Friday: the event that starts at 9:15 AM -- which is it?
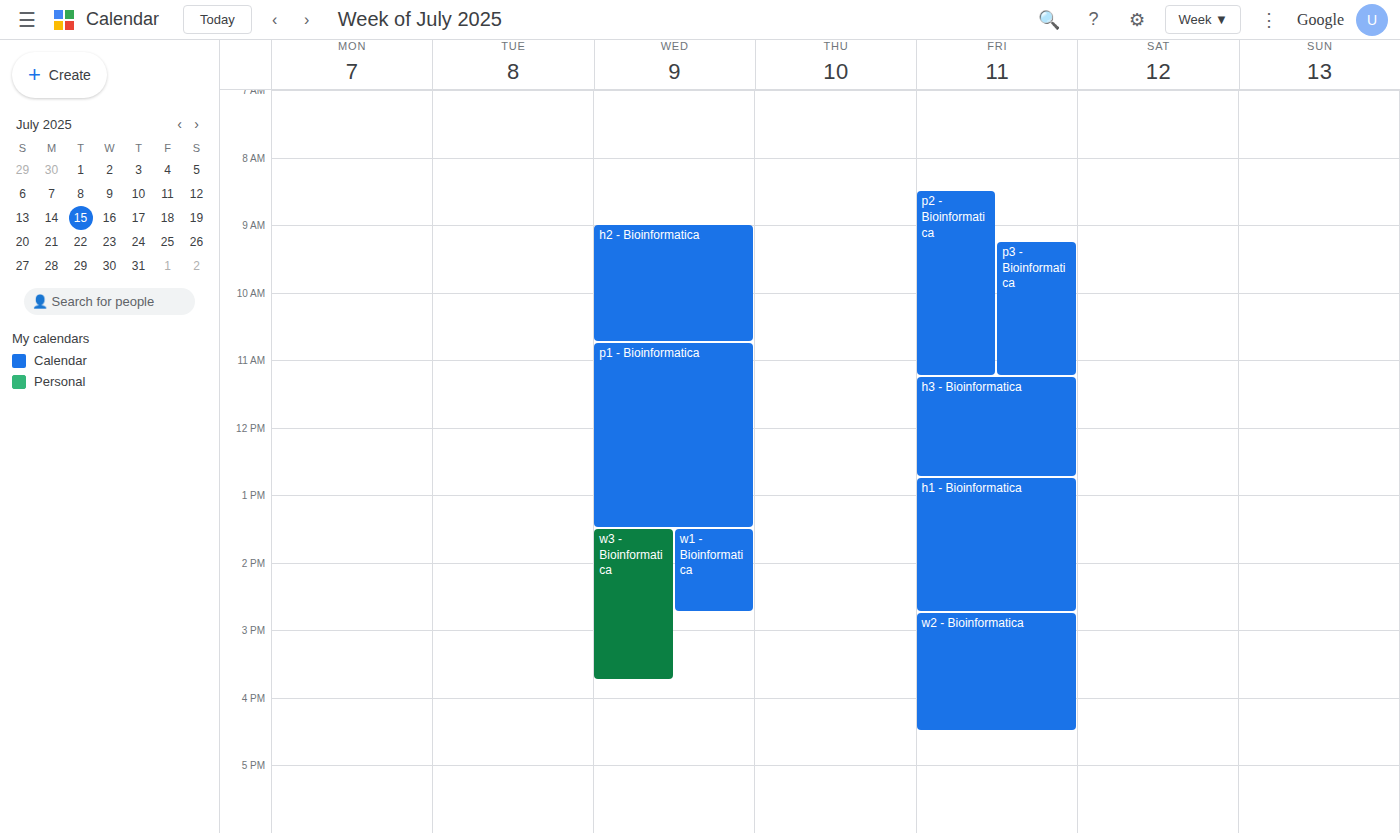
"p3 - Bioinformatica"